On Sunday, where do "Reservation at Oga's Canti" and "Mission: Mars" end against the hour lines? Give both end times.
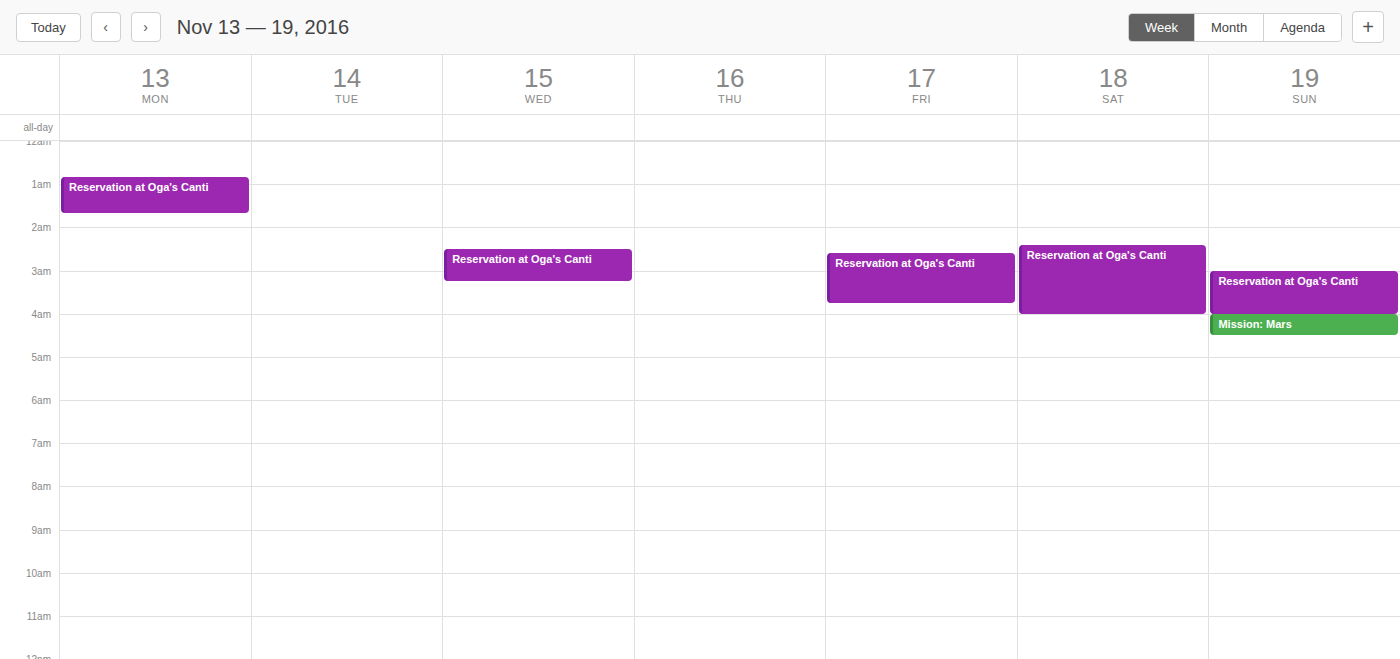
"Reservation at Oga's Canti": 4:00 AM, exactly on the 4 AM line. "Mission: Mars": 4:30 AM, halfway between the 4 AM and 5 AM lines.